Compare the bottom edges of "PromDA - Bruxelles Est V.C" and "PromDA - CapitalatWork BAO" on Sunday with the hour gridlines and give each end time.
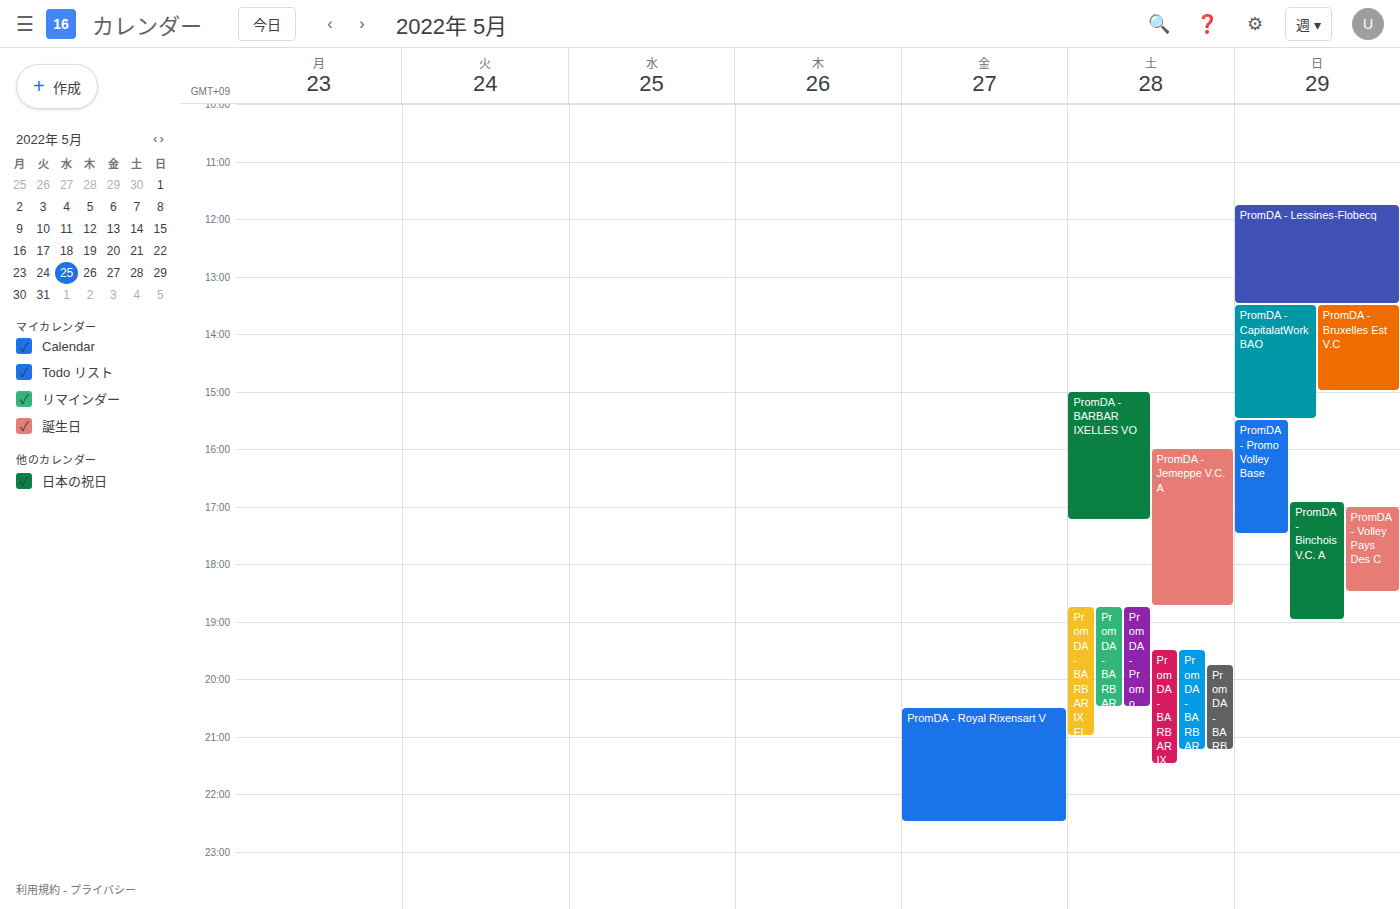
"PromDA - Bruxelles Est V.C": 3:00 PM, exactly on the 3 PM line. "PromDA - CapitalatWork BAO": 3:30 PM, halfway between the 3 PM and 4 PM lines.